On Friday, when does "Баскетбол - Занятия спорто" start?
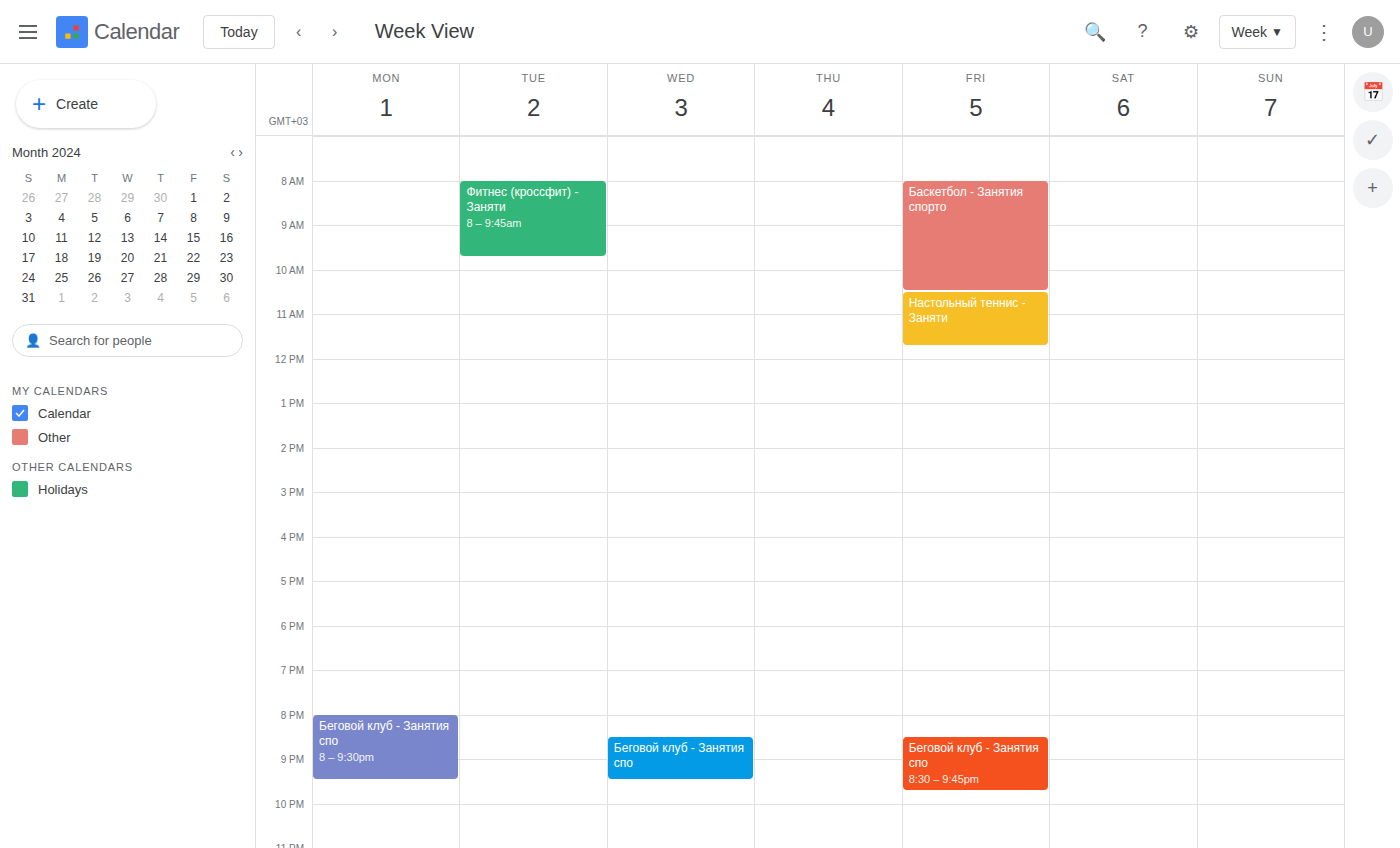
8:00 AM